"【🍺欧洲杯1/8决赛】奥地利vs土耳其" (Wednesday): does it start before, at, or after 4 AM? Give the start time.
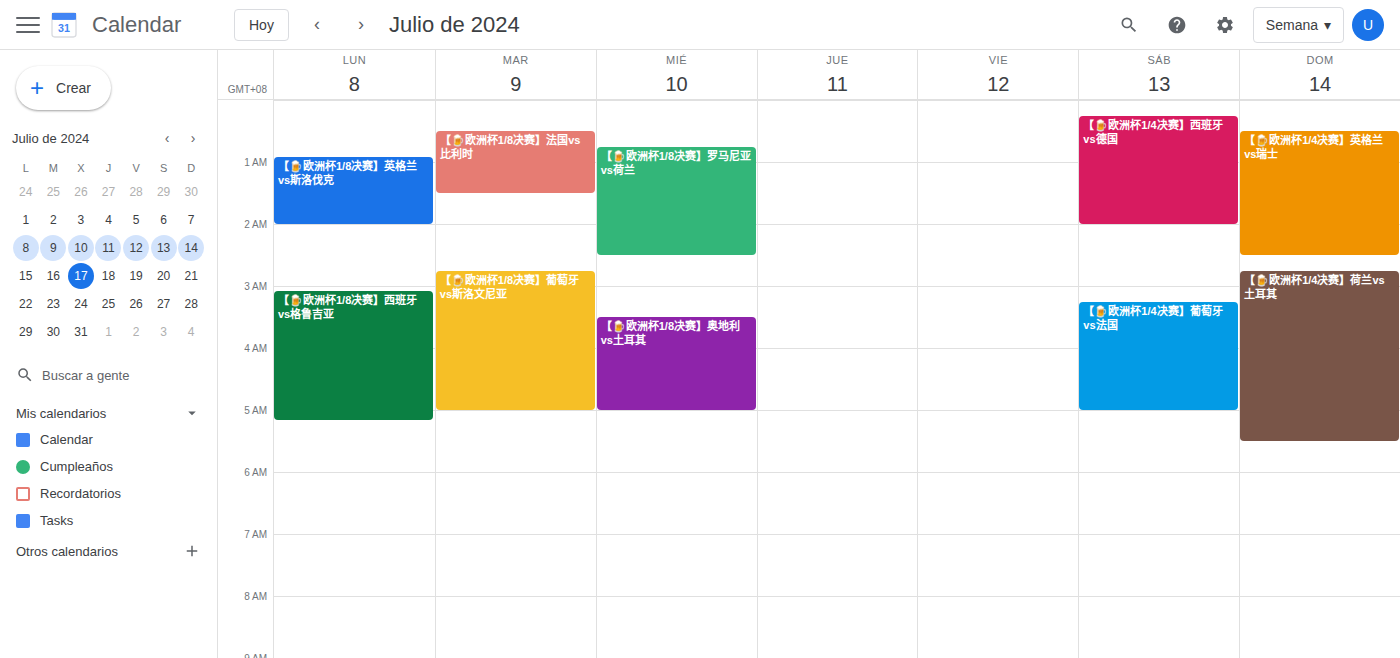
3:30 AM -- before 4 AM, 30 minutes above the 4 AM line.